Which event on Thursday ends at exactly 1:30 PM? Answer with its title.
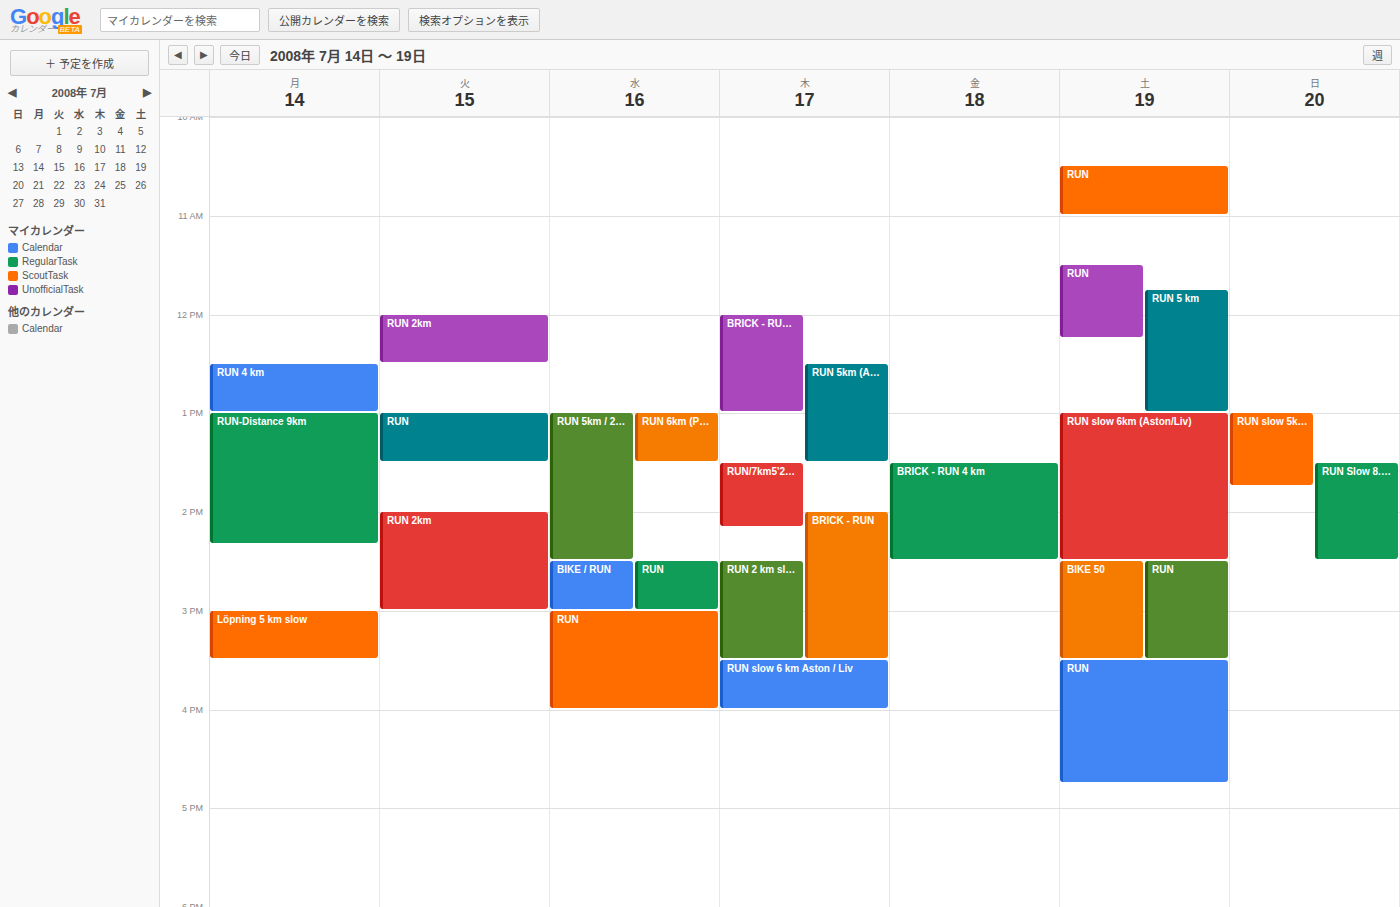
"RUN 5km (Aston/Liv)"